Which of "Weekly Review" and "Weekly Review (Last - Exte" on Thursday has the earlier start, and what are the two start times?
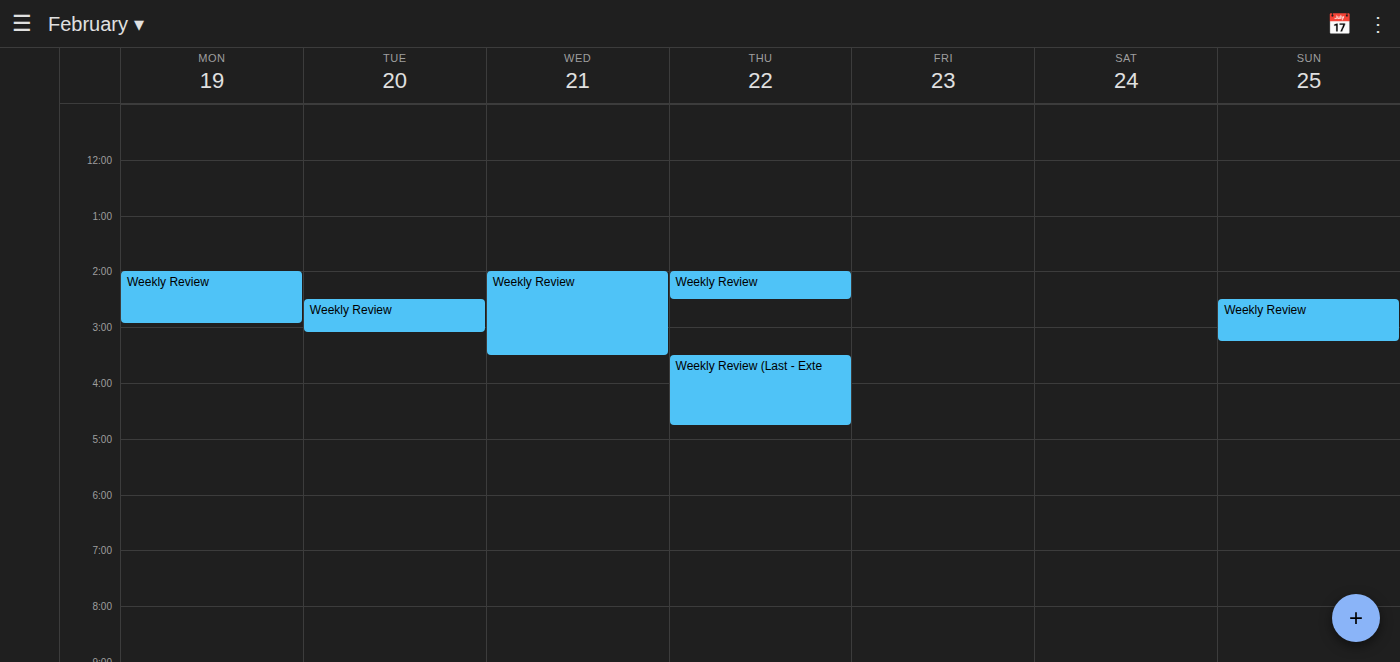
"Weekly Review" 2:00 PM; "Weekly Review (Last - Exte" 3:30 PM.